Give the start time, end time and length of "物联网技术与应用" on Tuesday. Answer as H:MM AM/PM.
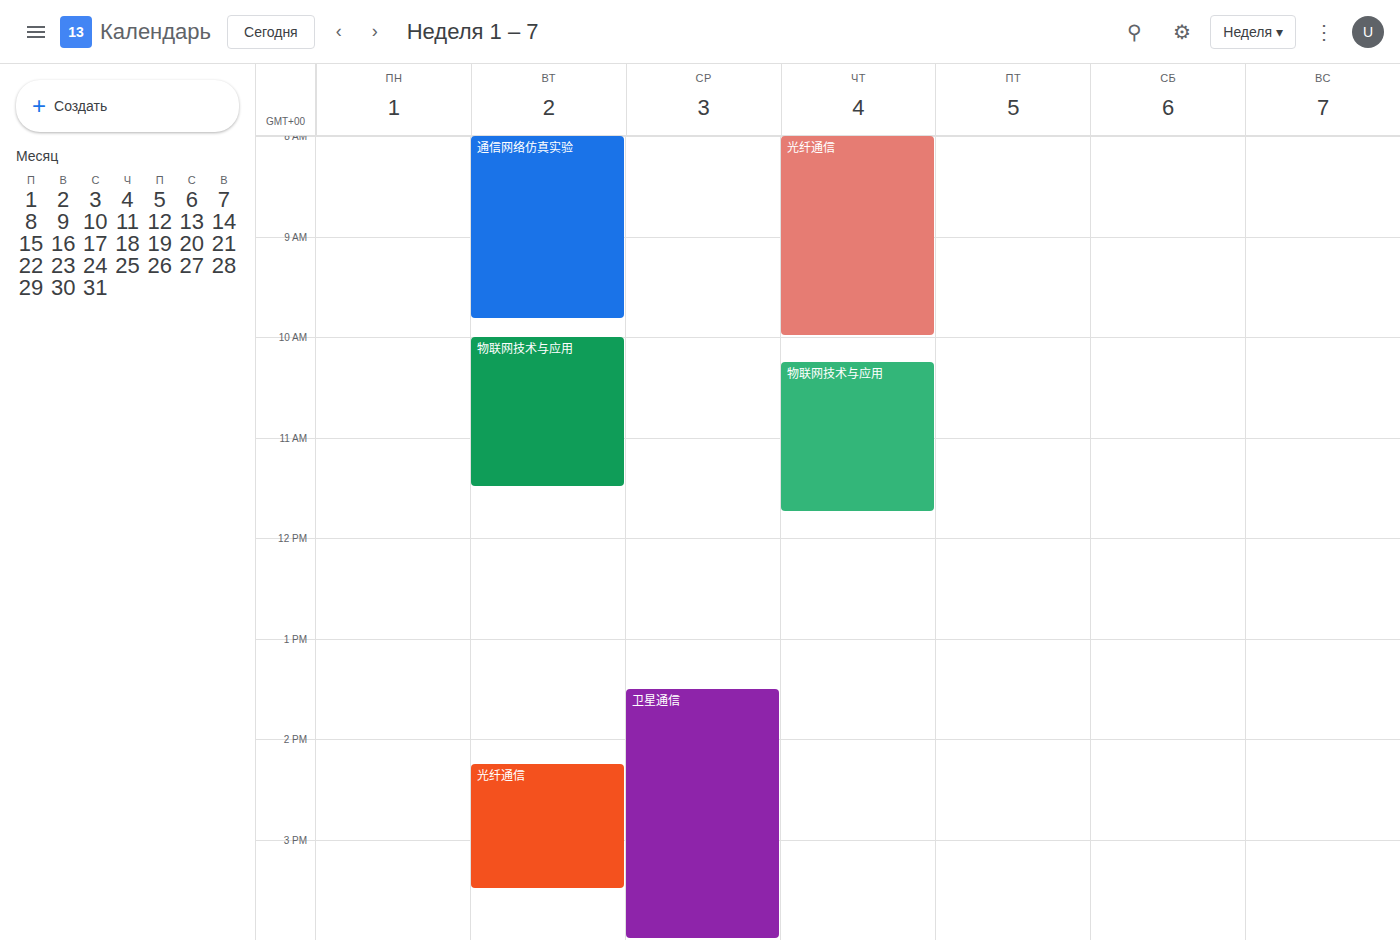
10:00 AM to 11:30 AM, 1 hour 30 minutes